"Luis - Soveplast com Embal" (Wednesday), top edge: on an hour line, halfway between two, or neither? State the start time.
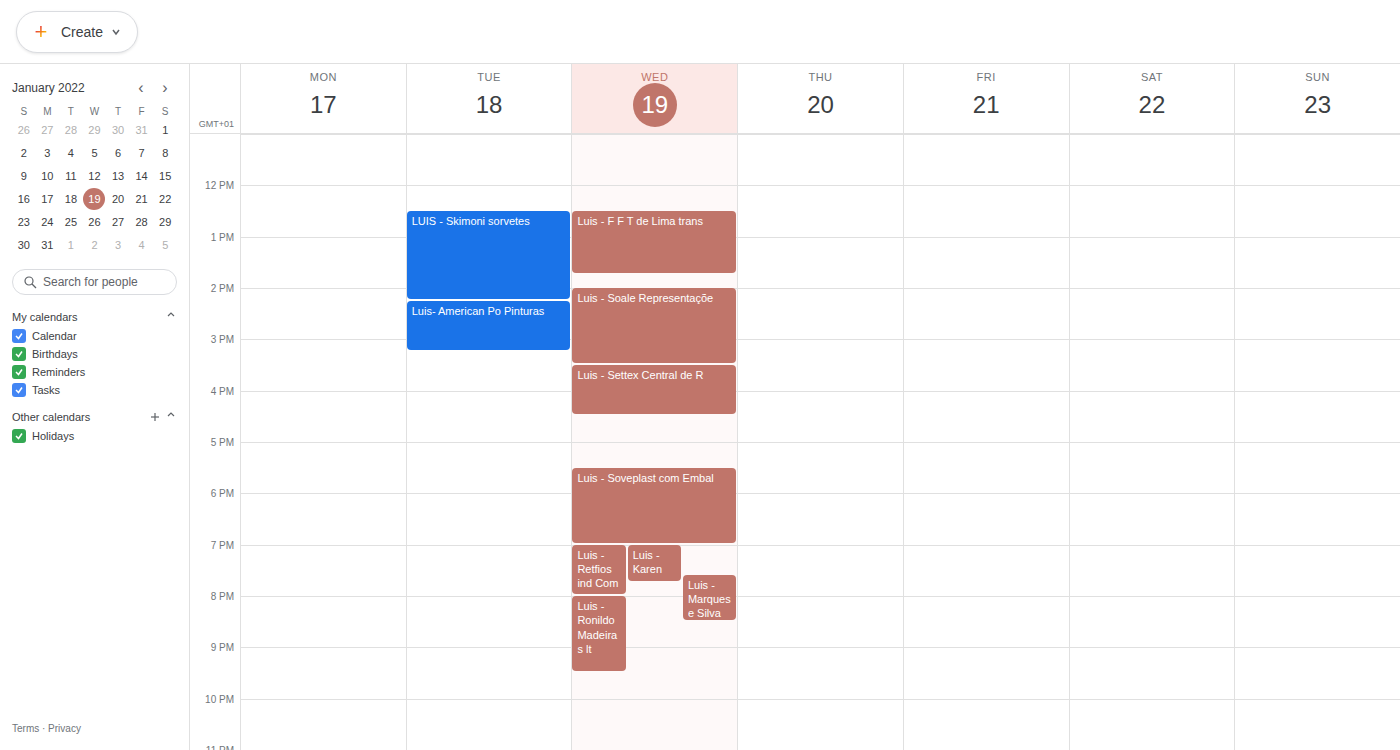
5:30 PM -- halfway between the 5 PM and 6 PM lines.